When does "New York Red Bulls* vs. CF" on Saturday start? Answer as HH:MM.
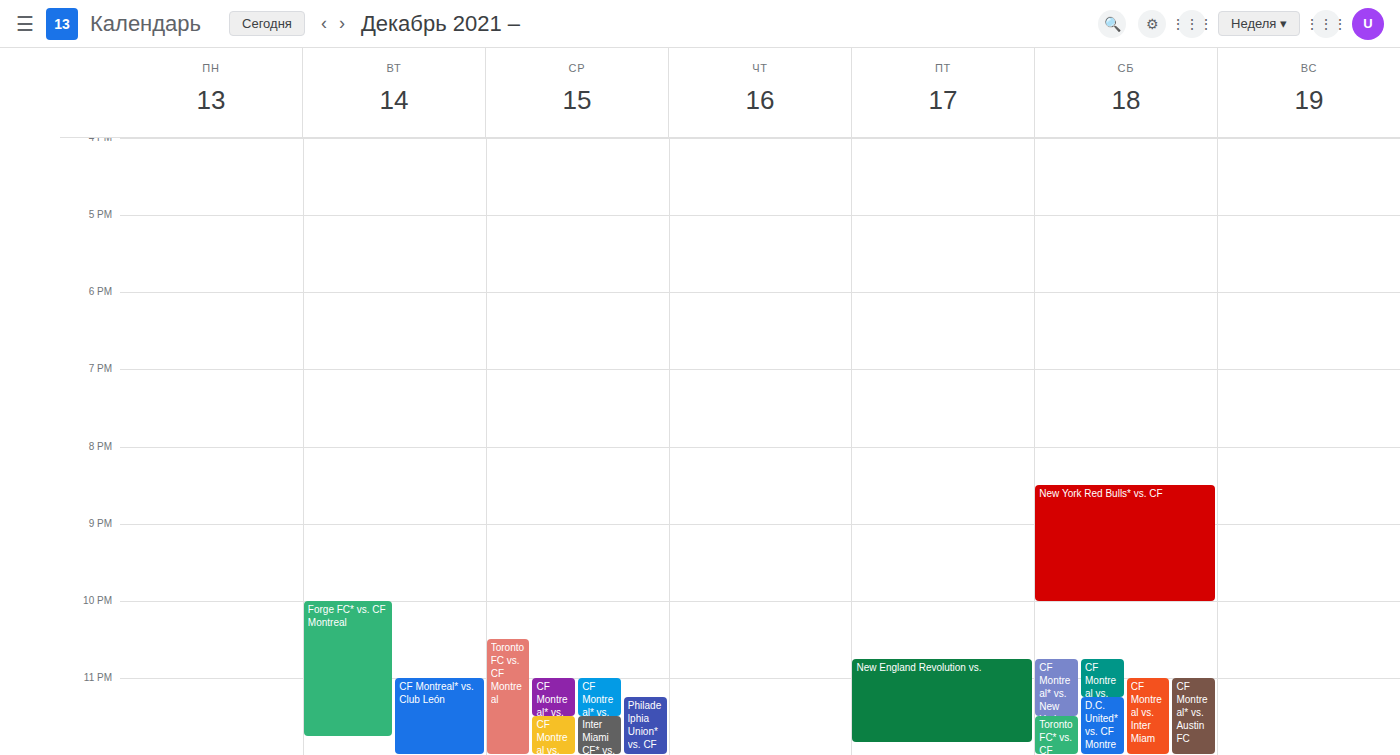
20:30